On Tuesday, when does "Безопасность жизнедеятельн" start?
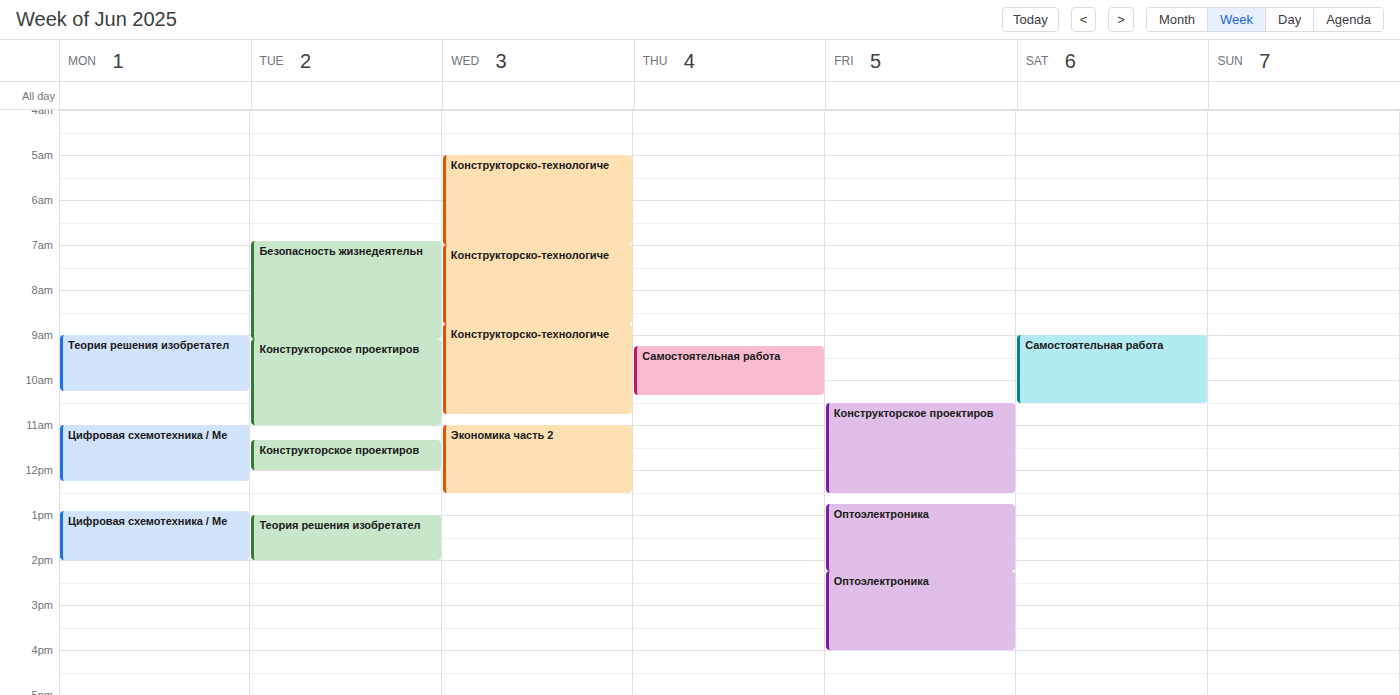
06:55